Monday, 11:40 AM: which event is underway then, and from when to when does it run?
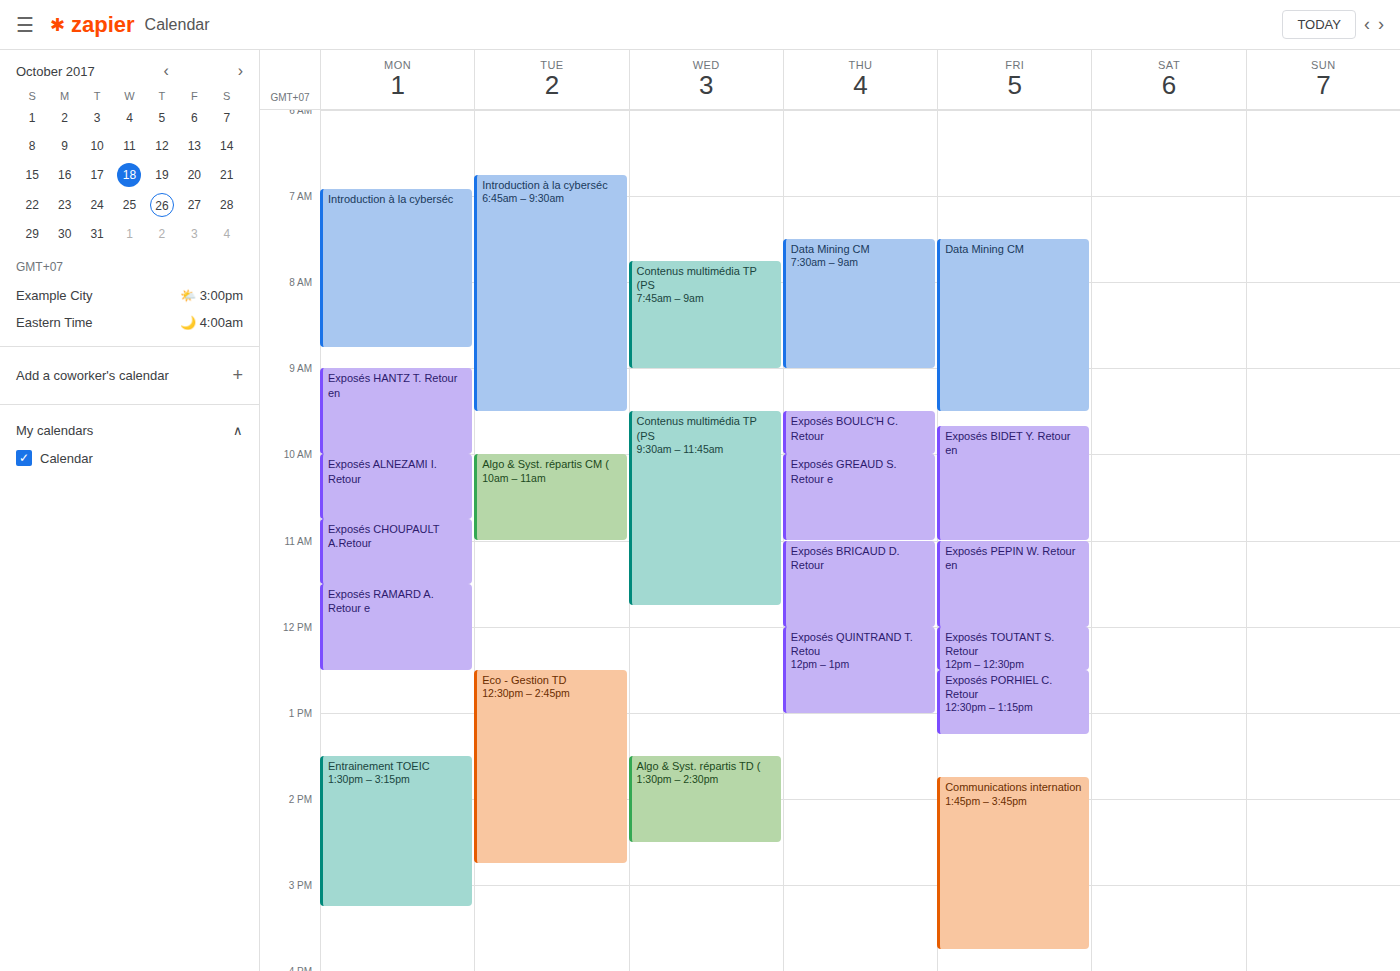
"Exposés RAMARD A. Retour e", 11:30 AM to 12:30 PM